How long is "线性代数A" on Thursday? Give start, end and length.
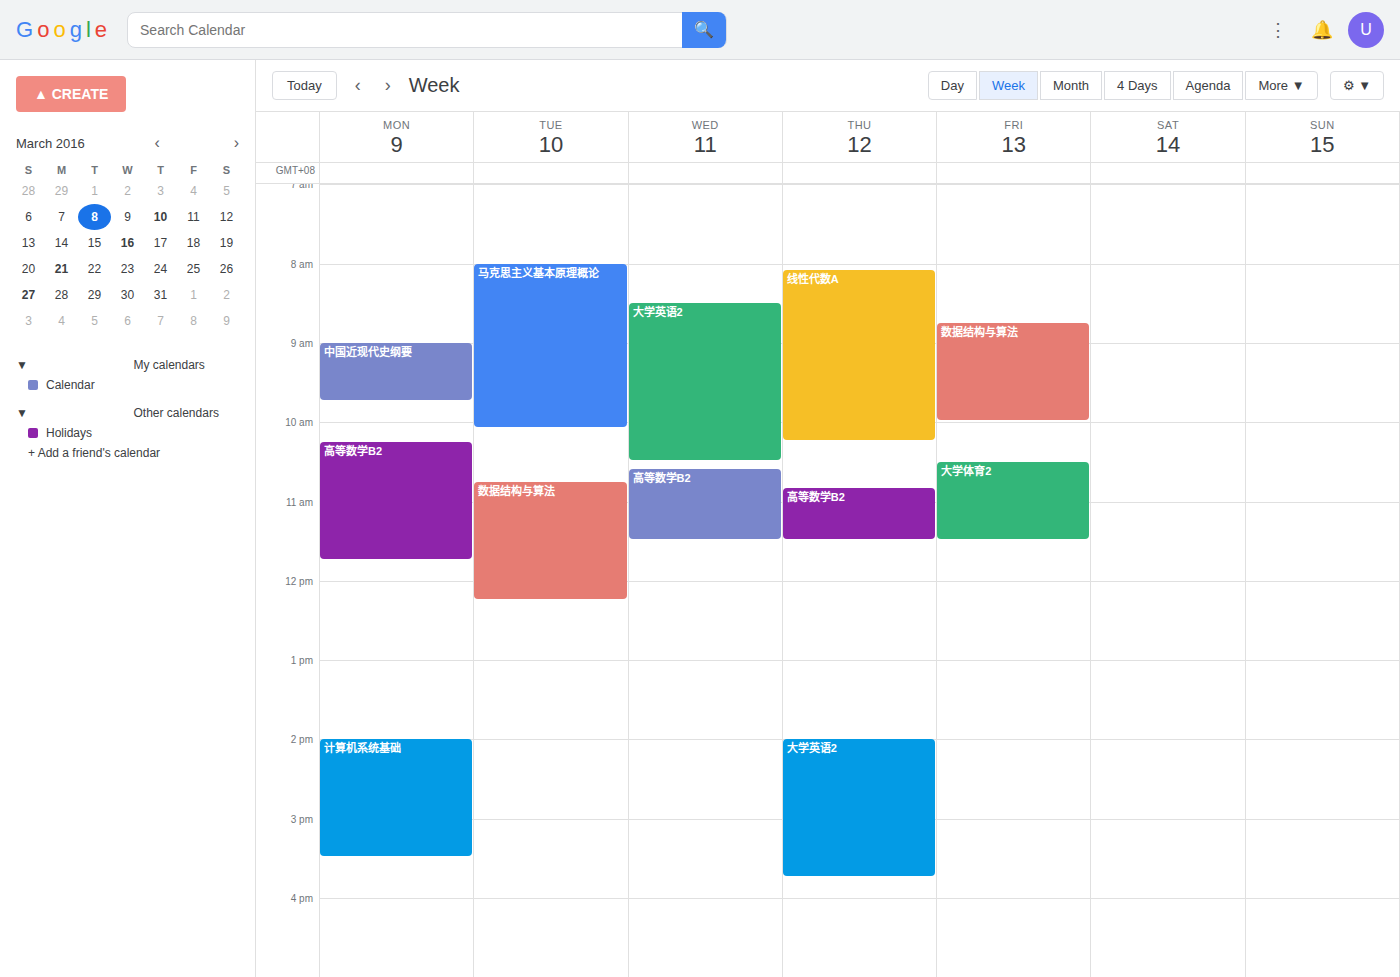
08:05 to 10:15, 2 hours 10 minutes